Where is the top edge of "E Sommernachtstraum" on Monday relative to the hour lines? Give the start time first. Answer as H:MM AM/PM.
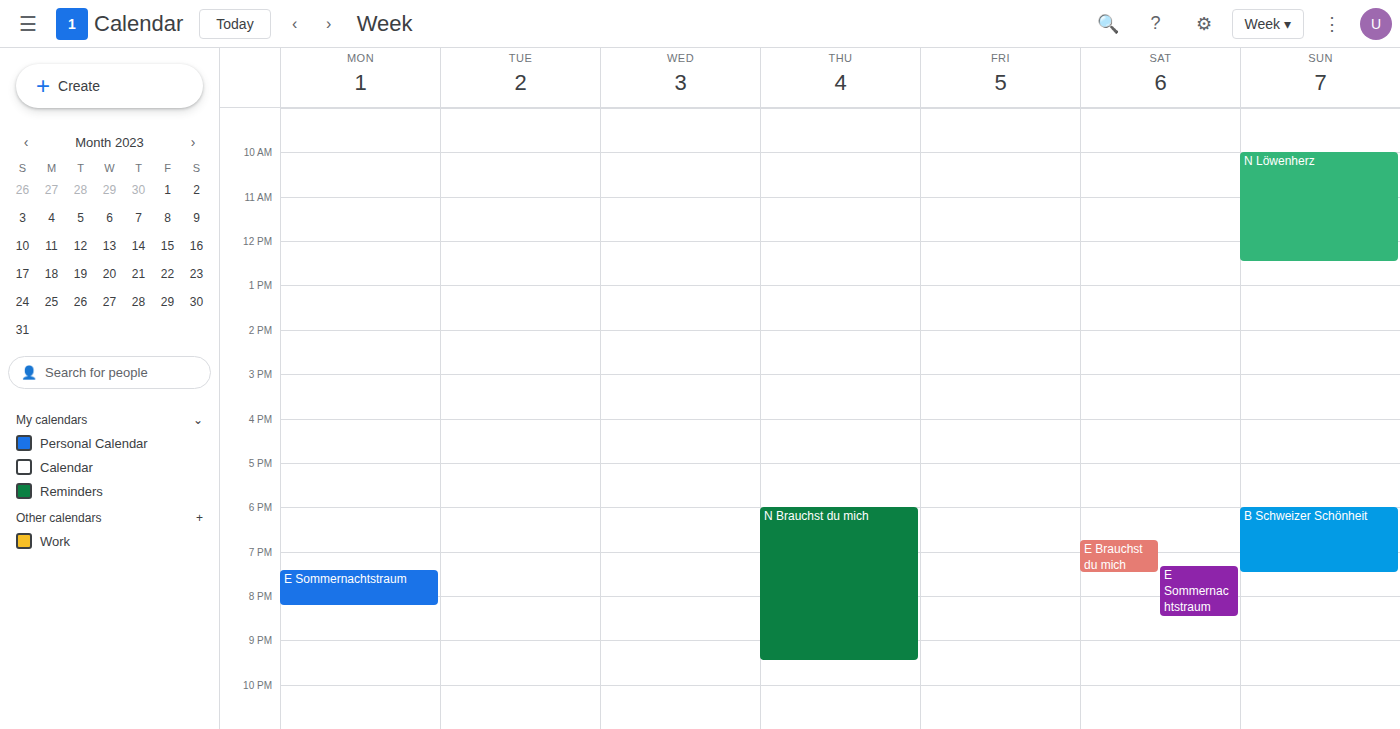
7:25 PM -- neither: 25 minutes below the 7 PM line and 35 minutes above the 8 PM line.